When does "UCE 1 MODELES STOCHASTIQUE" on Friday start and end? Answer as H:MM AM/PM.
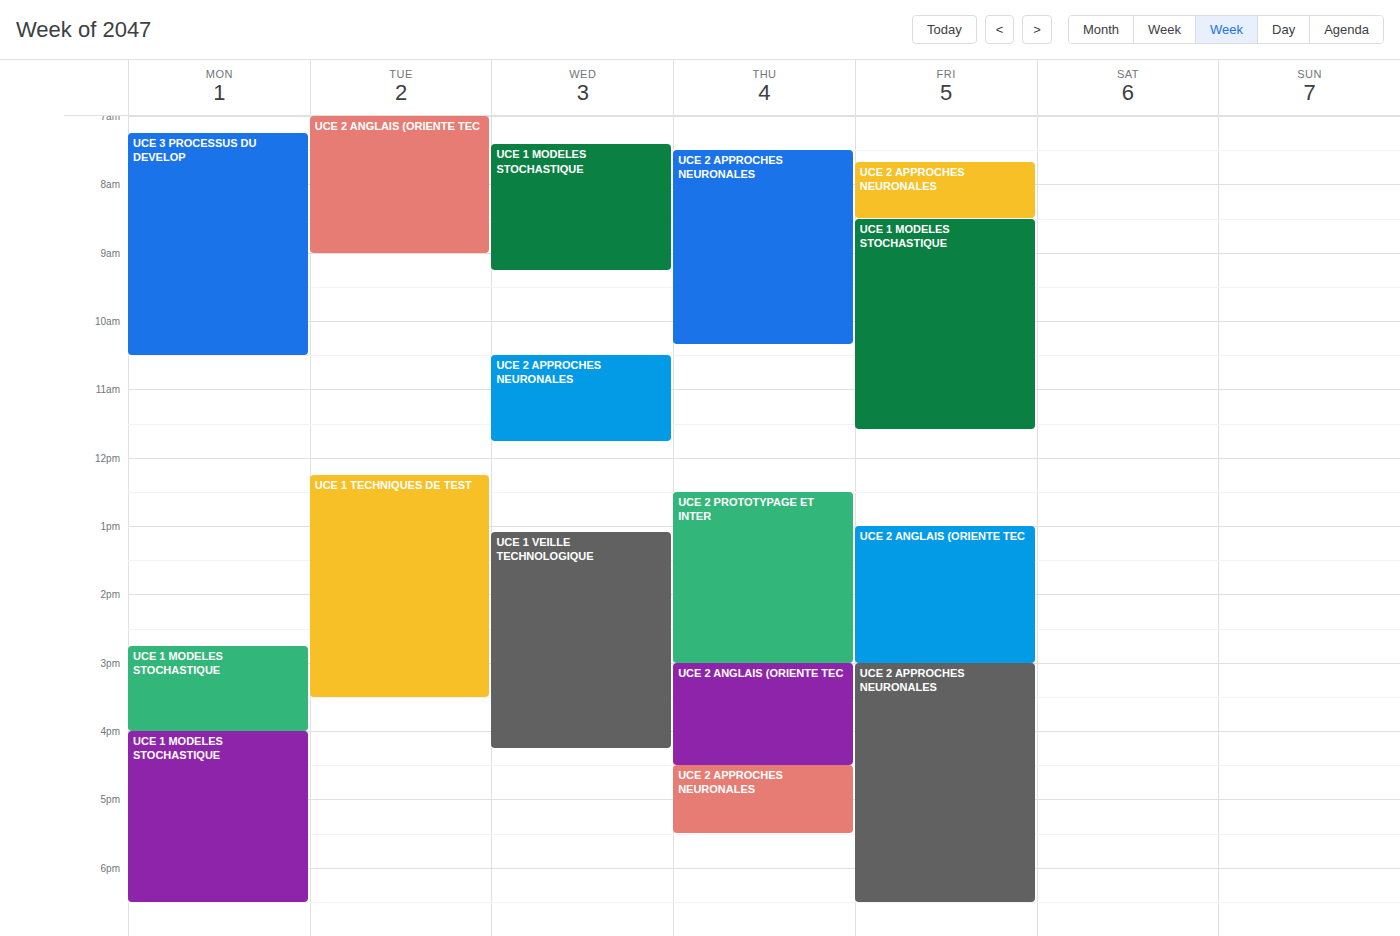
8:30 AM to 11:35 AM